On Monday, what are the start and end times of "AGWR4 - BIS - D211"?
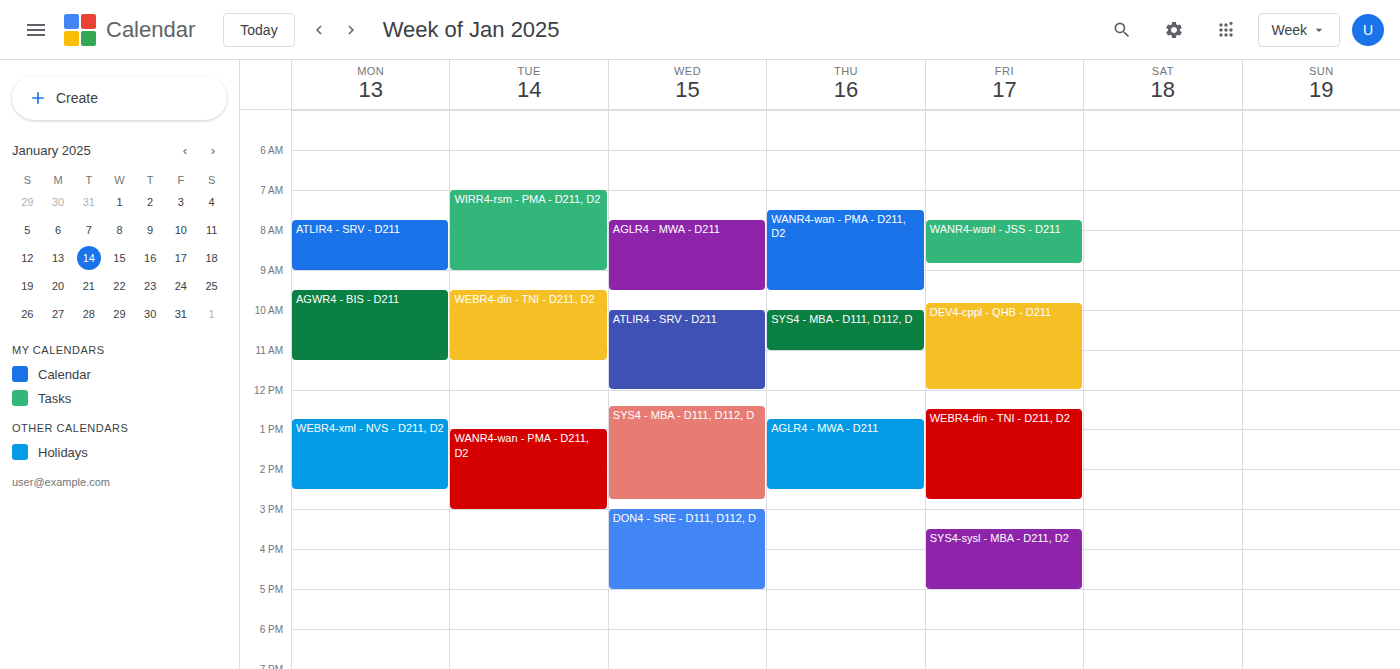
9:30 AM to 11:15 AM